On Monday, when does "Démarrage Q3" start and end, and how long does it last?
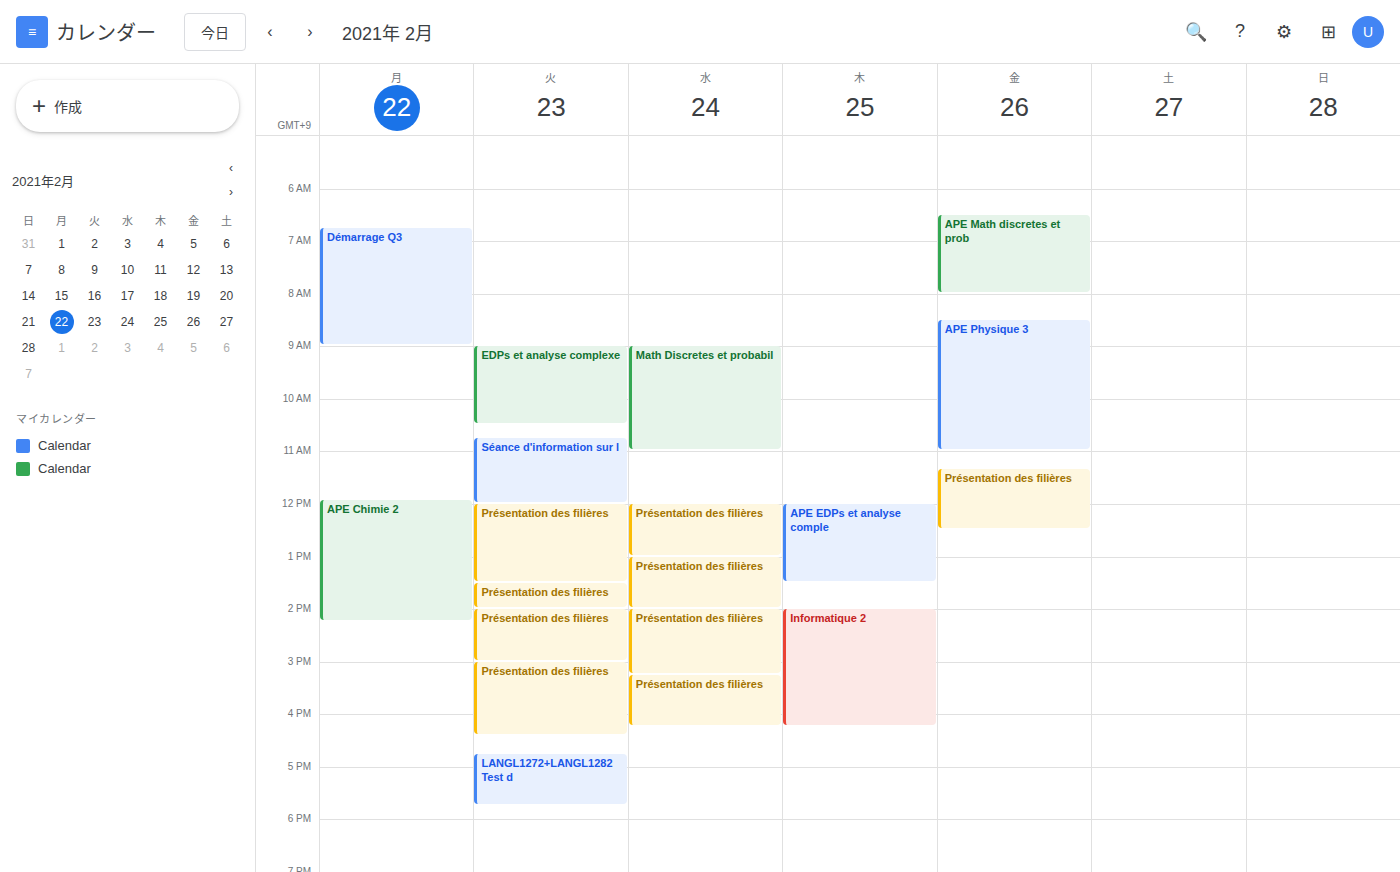
6:45 AM to 9:00 AM, 2 hours 15 minutes